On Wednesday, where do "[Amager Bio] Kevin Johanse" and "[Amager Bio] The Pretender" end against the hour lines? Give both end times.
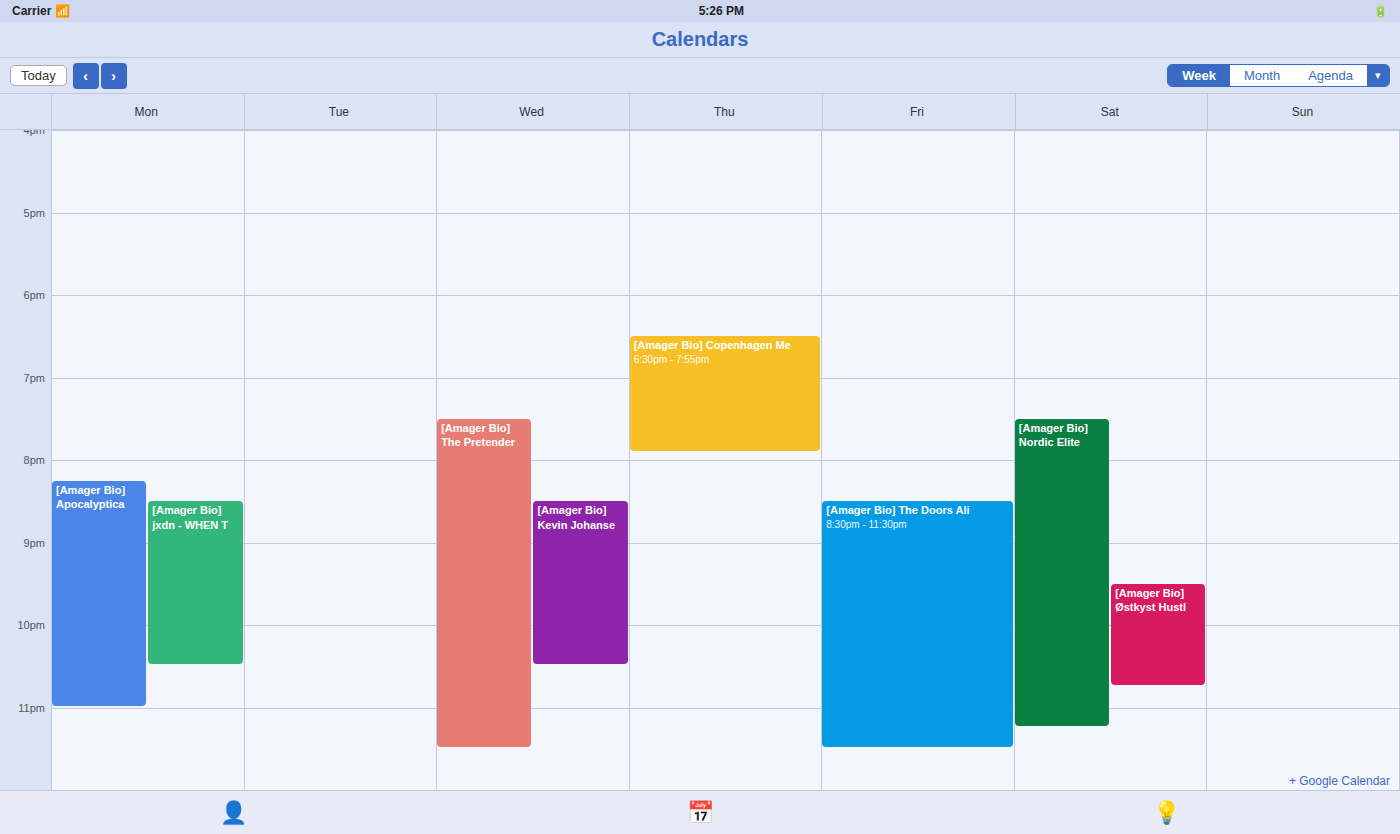
"[Amager Bio] Kevin Johanse": 10:30 PM, halfway between the 10 PM and 11 PM lines. "[Amager Bio] The Pretender": 11:30 PM, halfway between the 11 PM and 12 AM lines.